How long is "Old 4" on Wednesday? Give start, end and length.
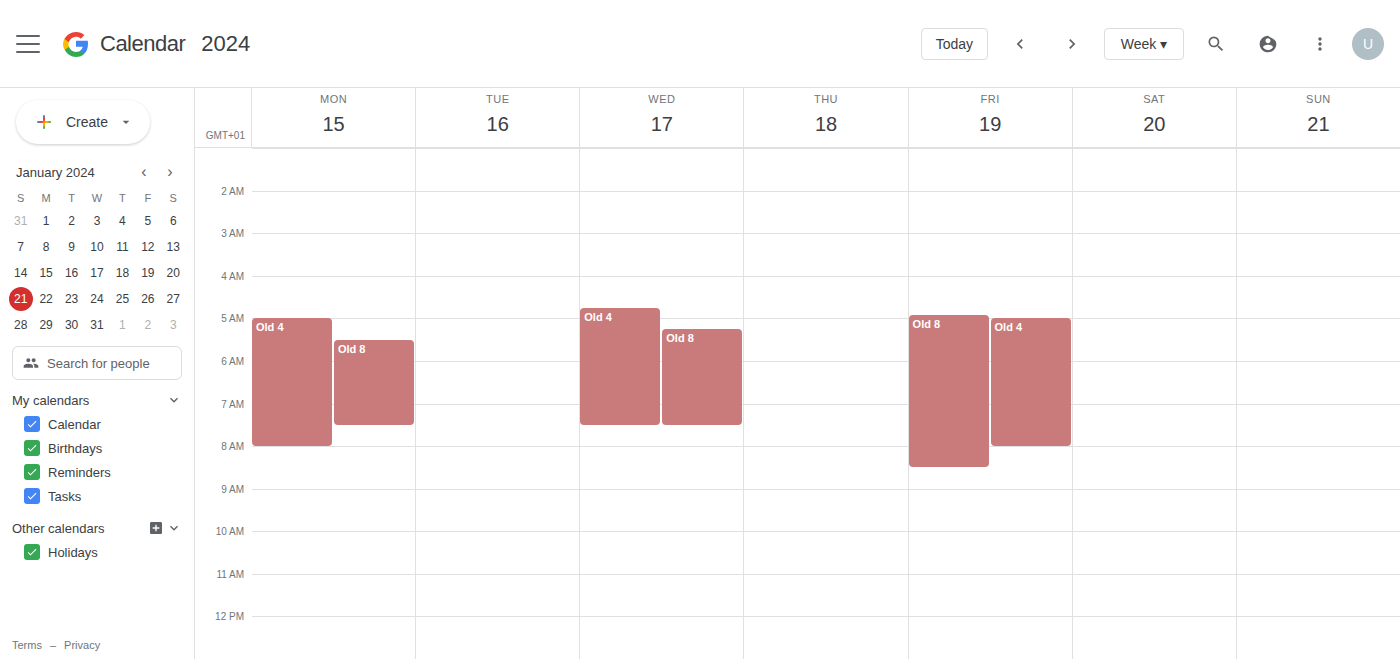
4:45 AM to 7:30 AM, 2 hours 45 minutes